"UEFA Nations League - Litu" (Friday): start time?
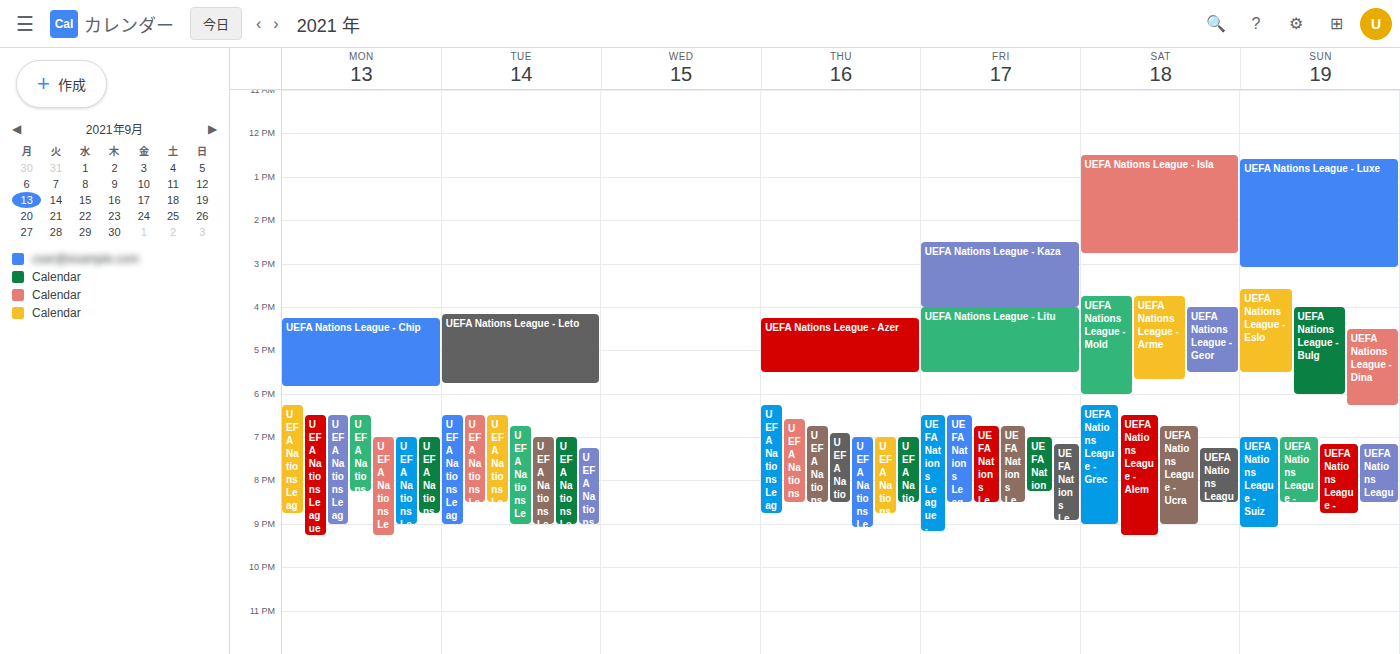
4:00 PM